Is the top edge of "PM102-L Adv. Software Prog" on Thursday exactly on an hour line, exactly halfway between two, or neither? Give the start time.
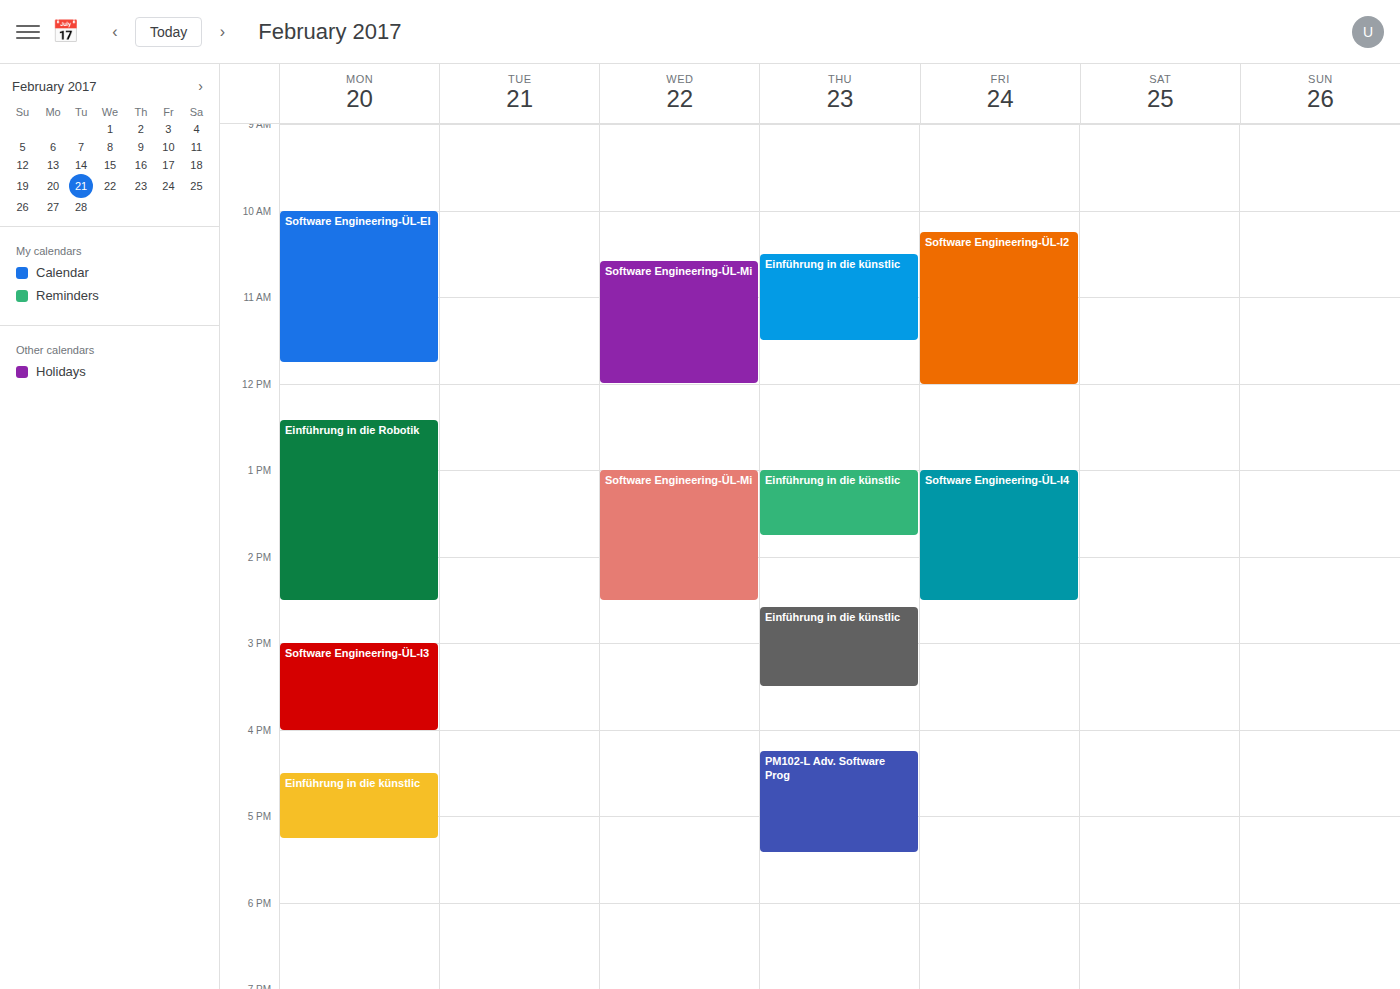
4:15 PM -- neither: a quarter of the way from the 4 PM line to the 5 PM line.